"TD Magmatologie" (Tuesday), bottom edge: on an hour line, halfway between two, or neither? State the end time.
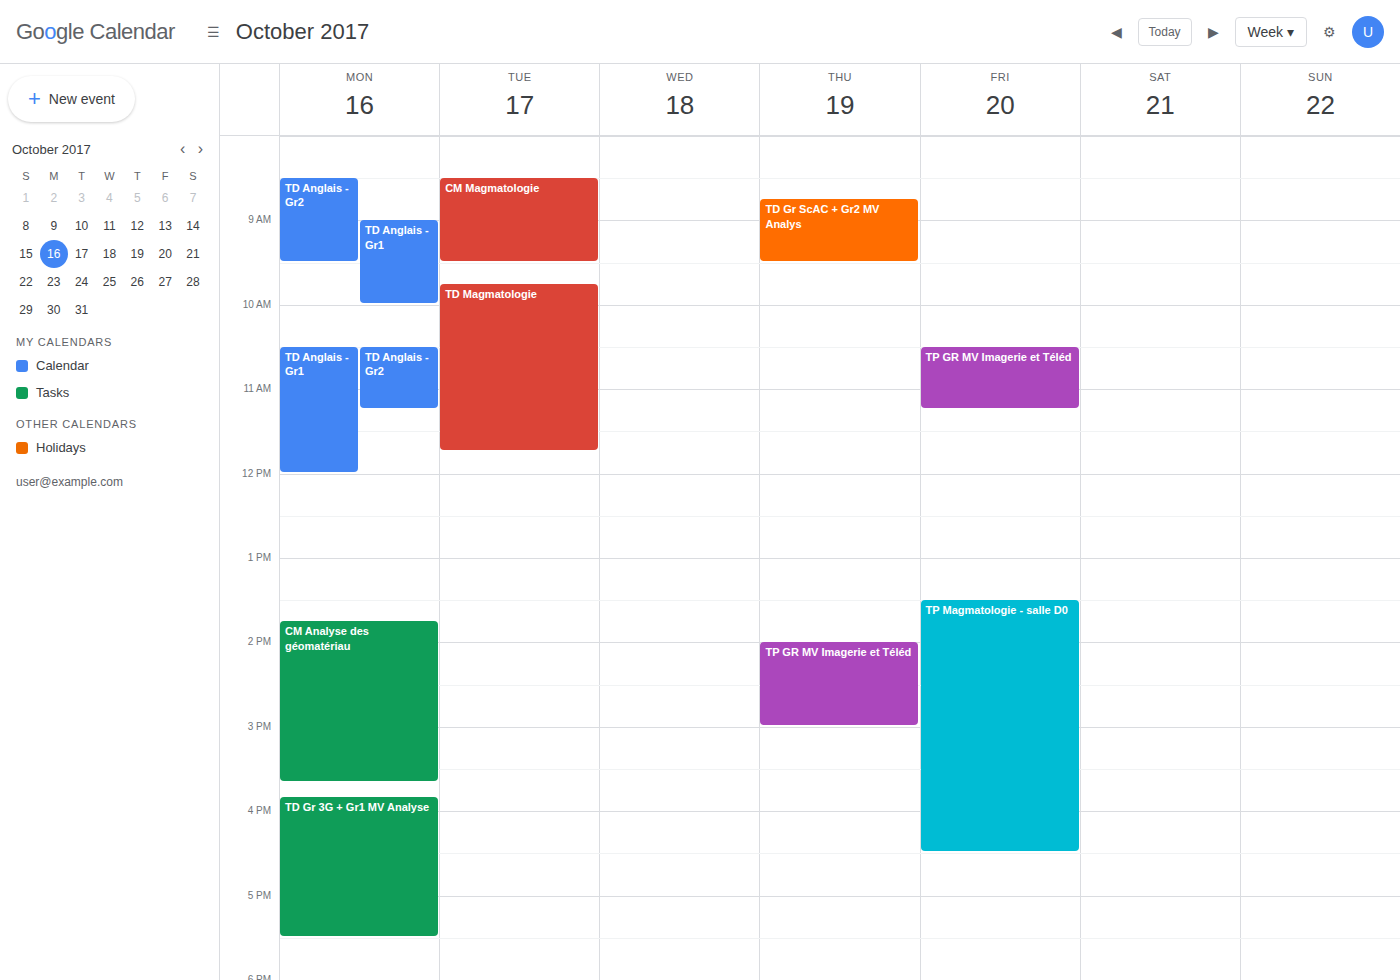
11:45 AM -- neither: three quarters of the way from the 11 AM line to the 12 PM line.